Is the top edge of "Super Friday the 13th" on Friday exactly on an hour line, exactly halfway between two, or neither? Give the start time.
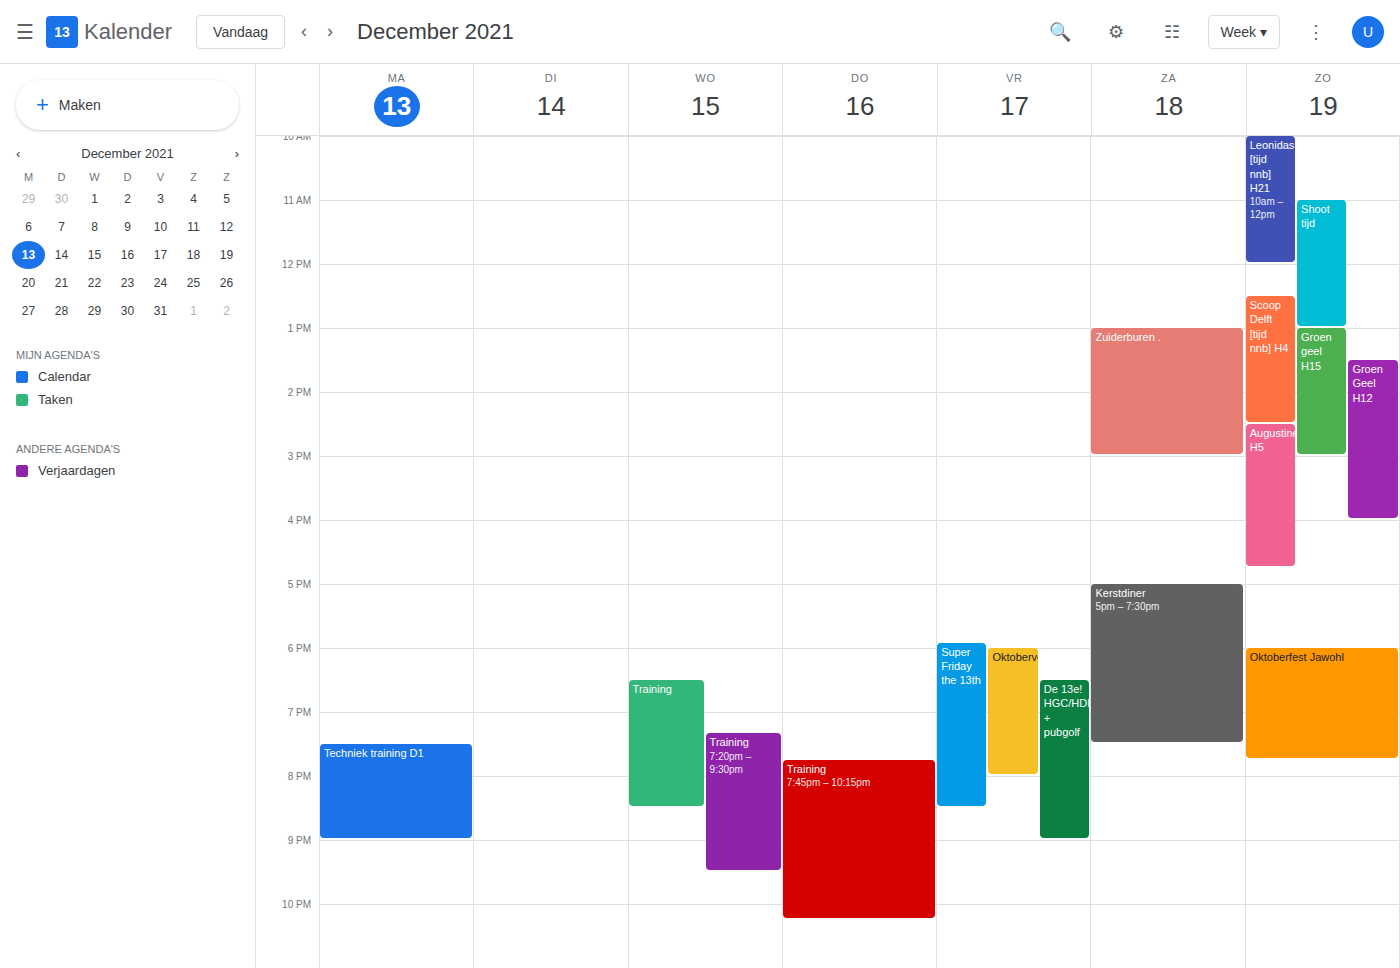
5:55 PM -- neither: 55 minutes below the 5 PM line and 5 minutes above the 6 PM line.